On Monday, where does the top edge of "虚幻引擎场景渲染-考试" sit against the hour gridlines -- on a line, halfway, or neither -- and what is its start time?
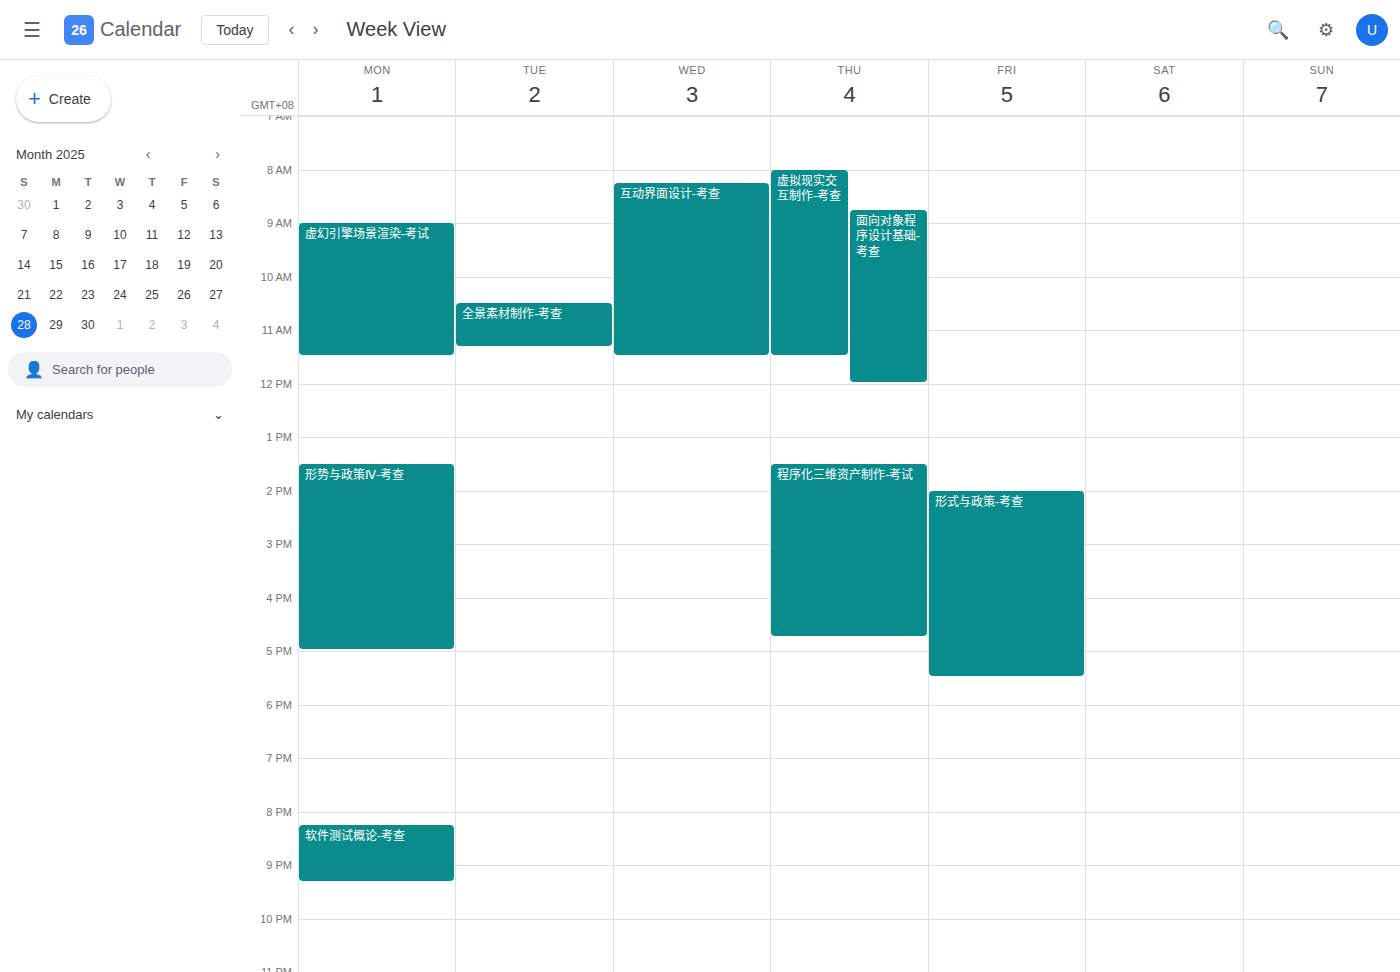
09:00 -- exactly on the 09:00 line.